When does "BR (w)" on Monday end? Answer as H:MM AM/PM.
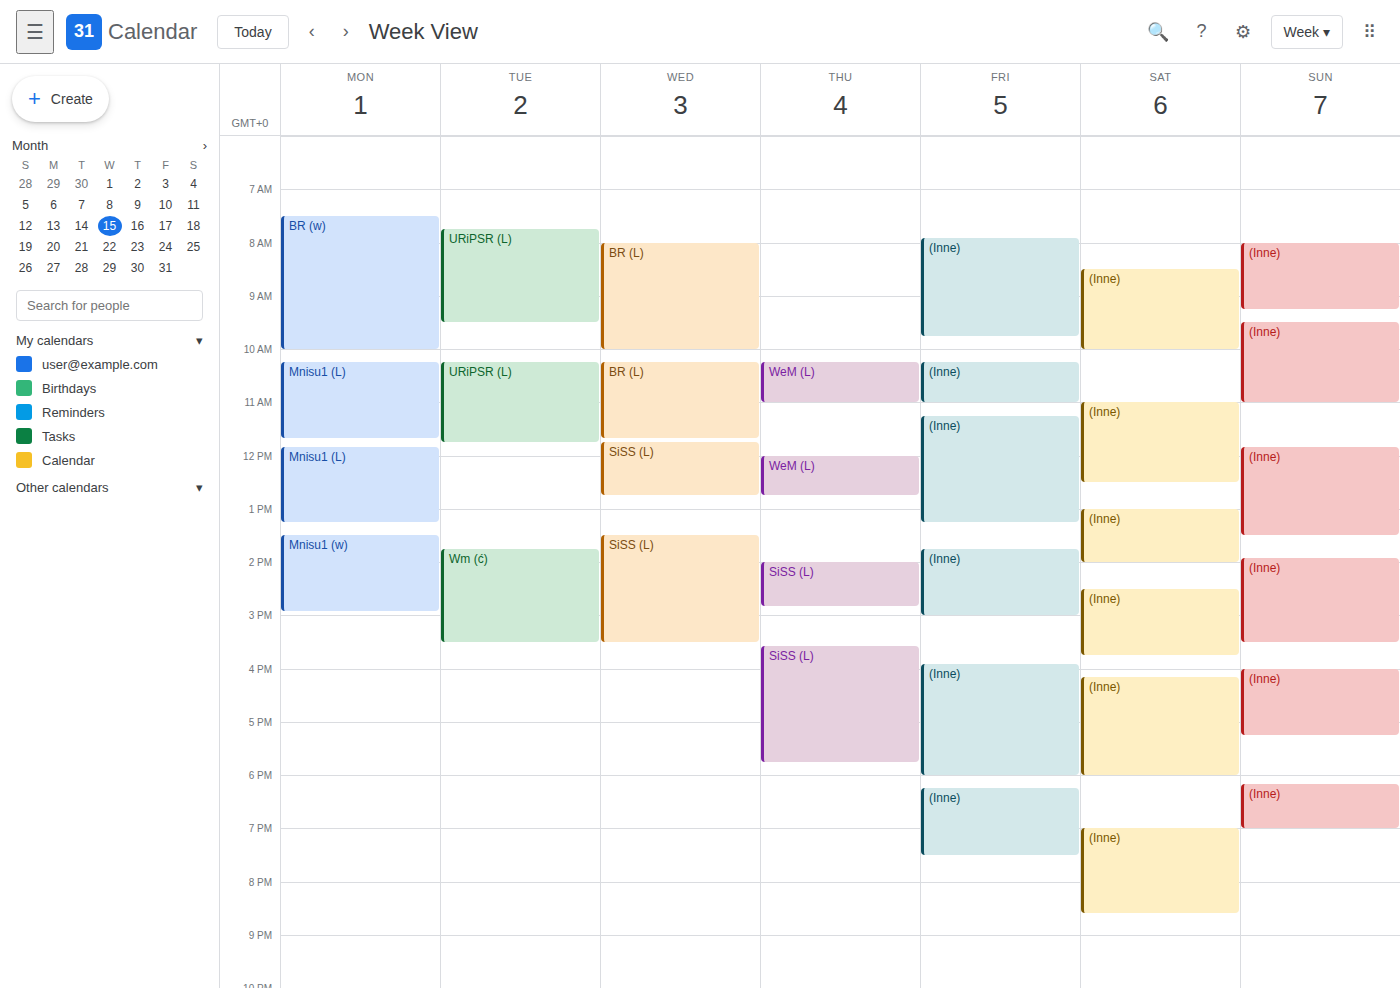
10:00 AM